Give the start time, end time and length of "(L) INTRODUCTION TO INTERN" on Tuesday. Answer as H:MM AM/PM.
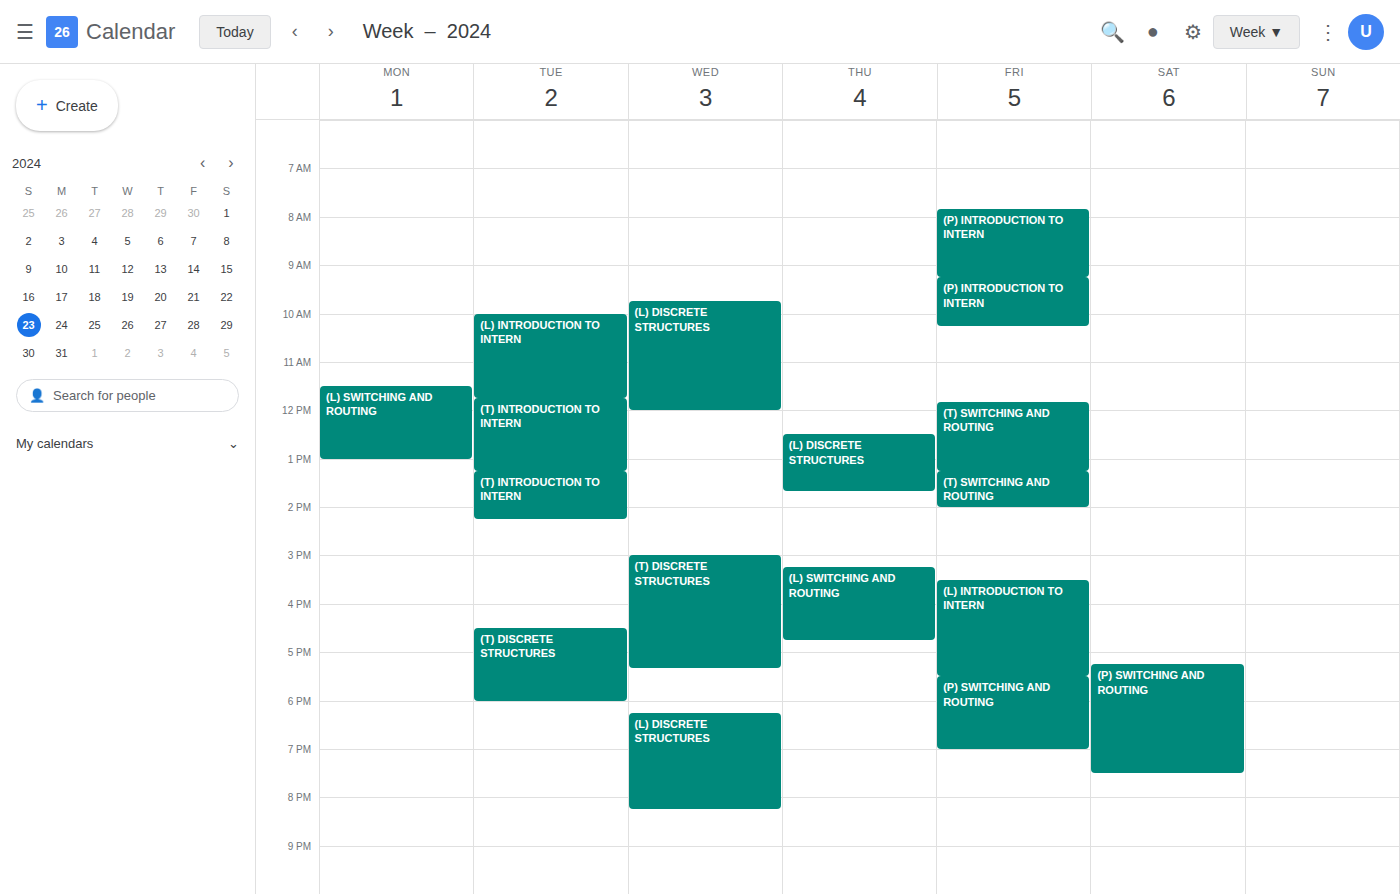
10:00 AM to 11:45 AM, 1 hour 45 minutes